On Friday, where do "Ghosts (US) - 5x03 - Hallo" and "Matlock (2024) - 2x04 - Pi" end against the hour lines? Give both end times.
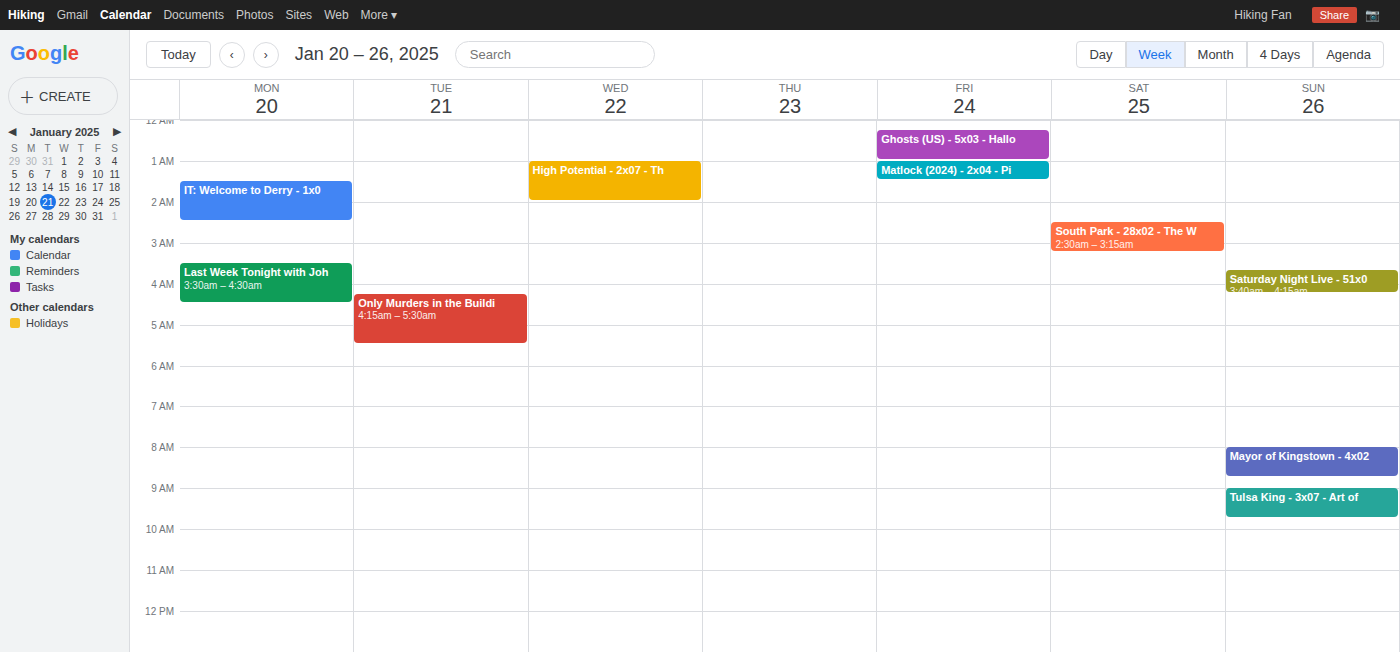
"Ghosts (US) - 5x03 - Hallo": 1:00 AM, exactly on the 1 AM line. "Matlock (2024) - 2x04 - Pi": 1:30 AM, halfway between the 1 AM and 2 AM lines.